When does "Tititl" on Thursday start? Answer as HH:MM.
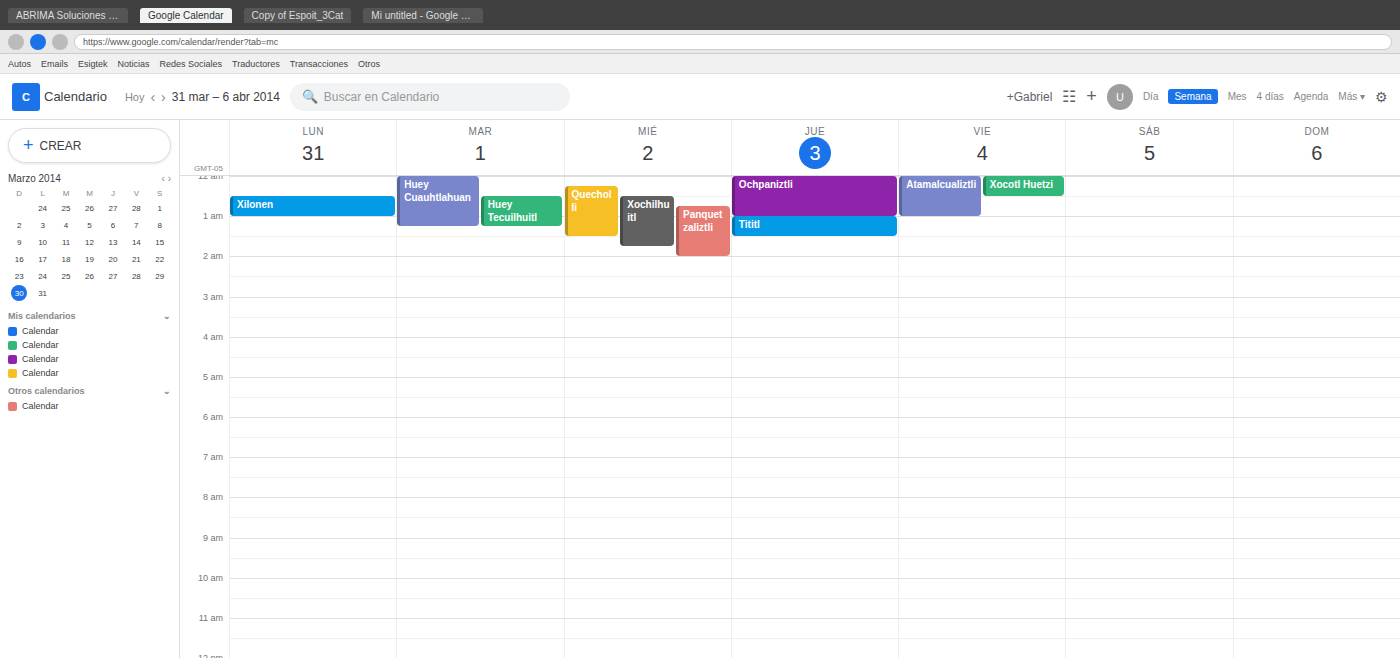
01:00